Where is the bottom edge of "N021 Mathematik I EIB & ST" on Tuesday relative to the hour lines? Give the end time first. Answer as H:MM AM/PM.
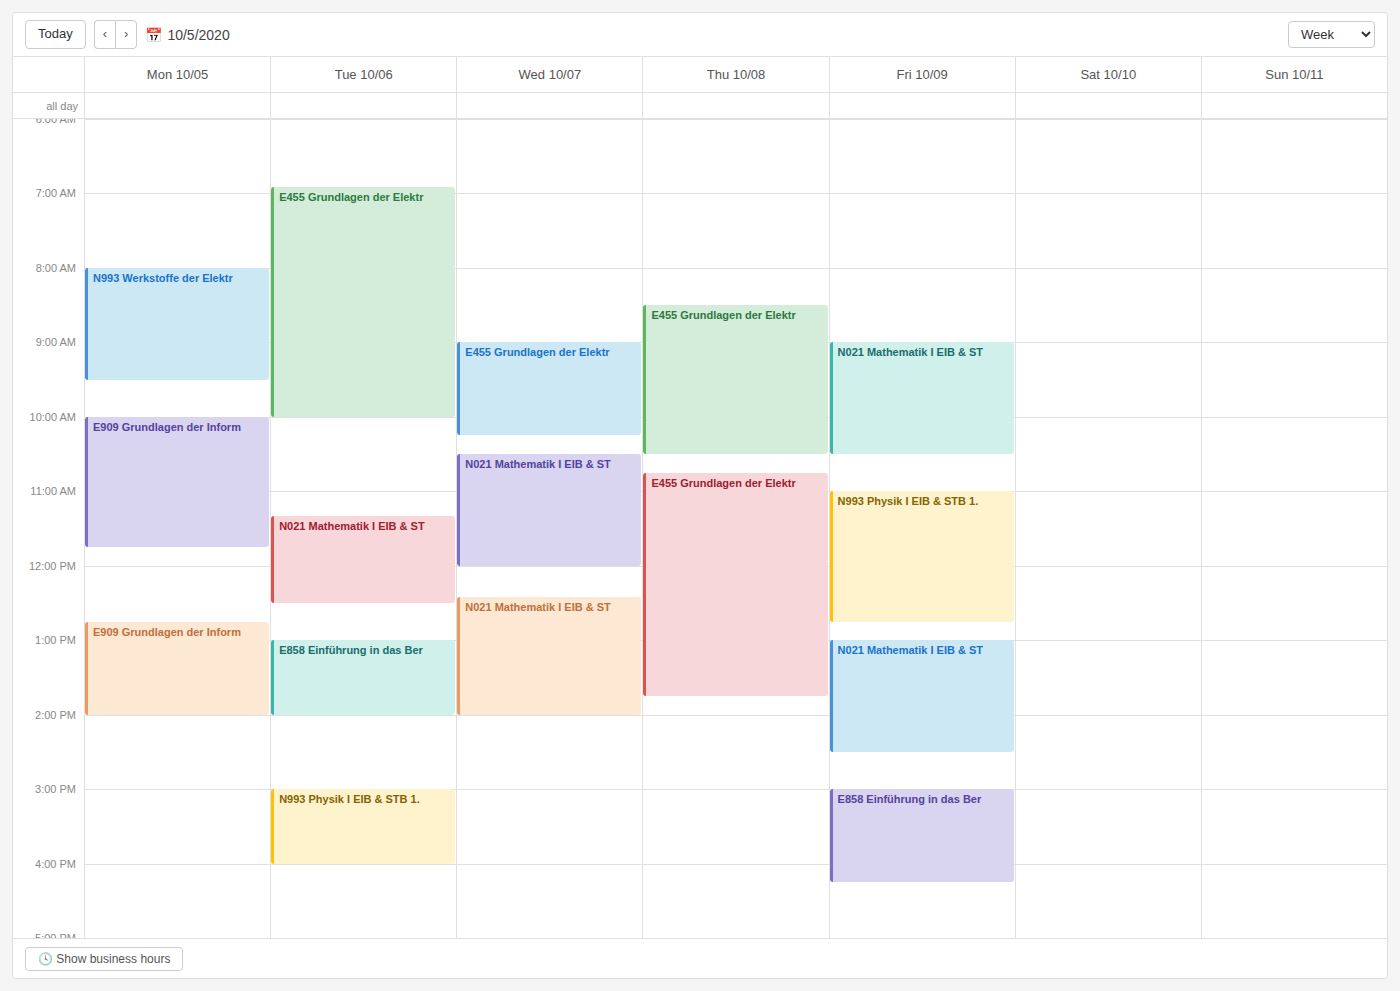
12:30 PM -- halfway between the 12 PM and 1 PM lines.